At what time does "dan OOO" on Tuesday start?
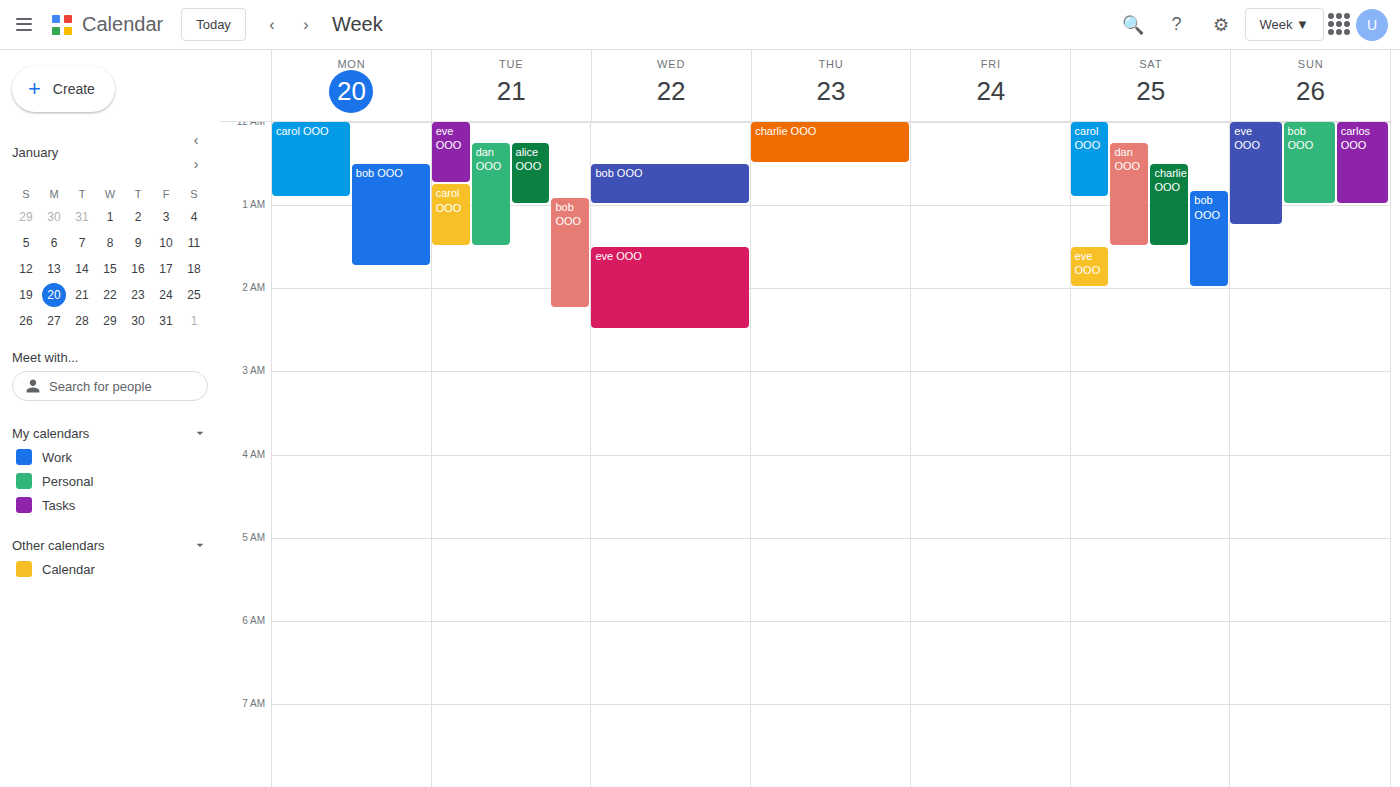
12:15 AM